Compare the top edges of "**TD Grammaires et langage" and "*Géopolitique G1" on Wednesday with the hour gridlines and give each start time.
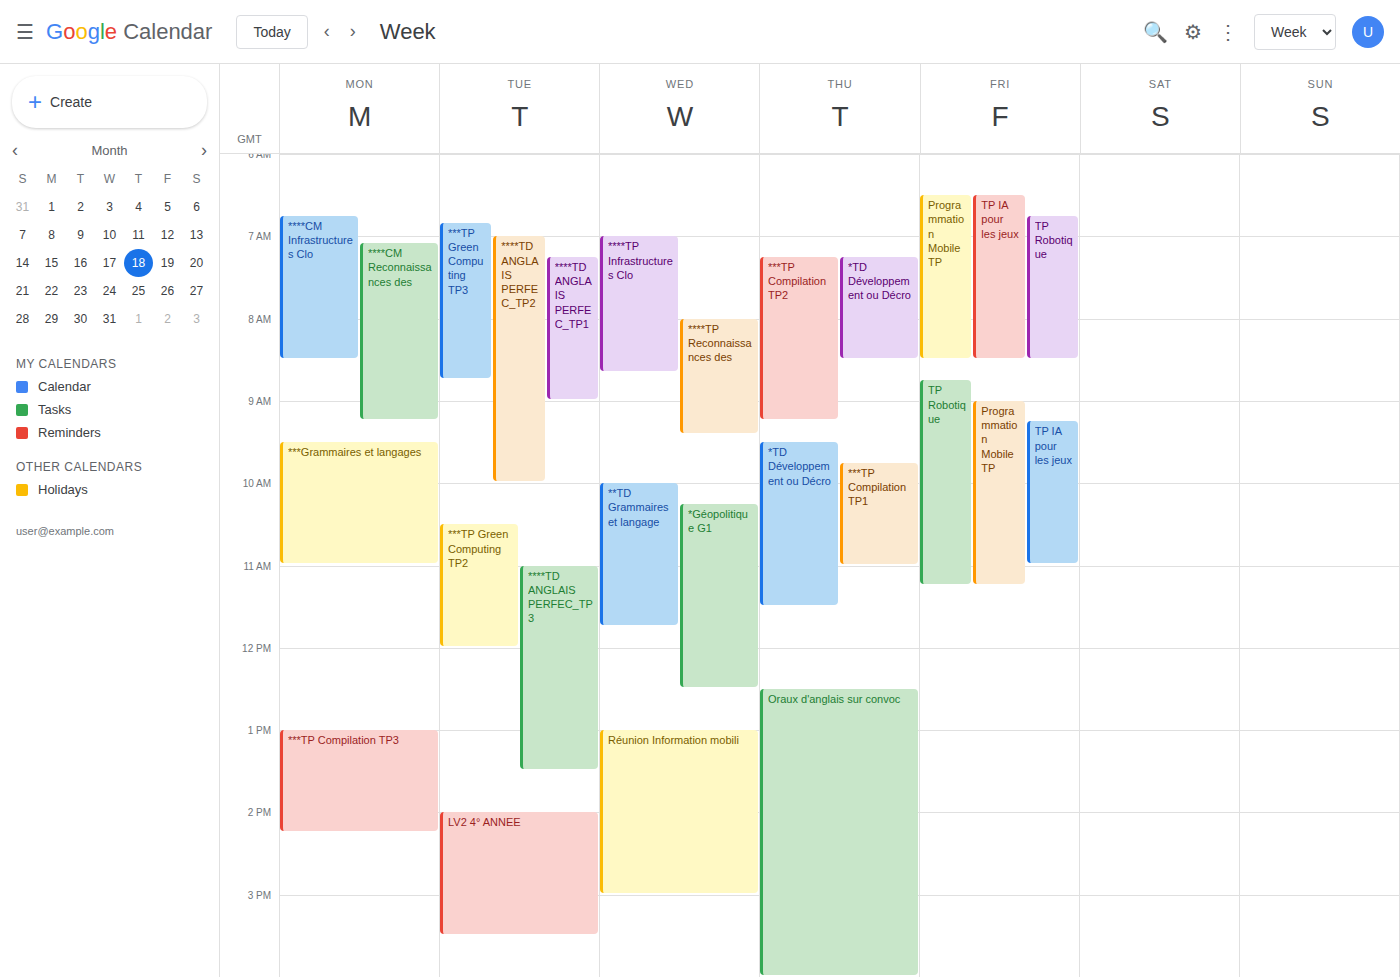
"**TD Grammaires et langage": 10:00 AM, exactly on the 10 AM line. "*Géopolitique G1": 10:15 AM, neither: a quarter of the way from the 10 AM line to the 11 AM line.